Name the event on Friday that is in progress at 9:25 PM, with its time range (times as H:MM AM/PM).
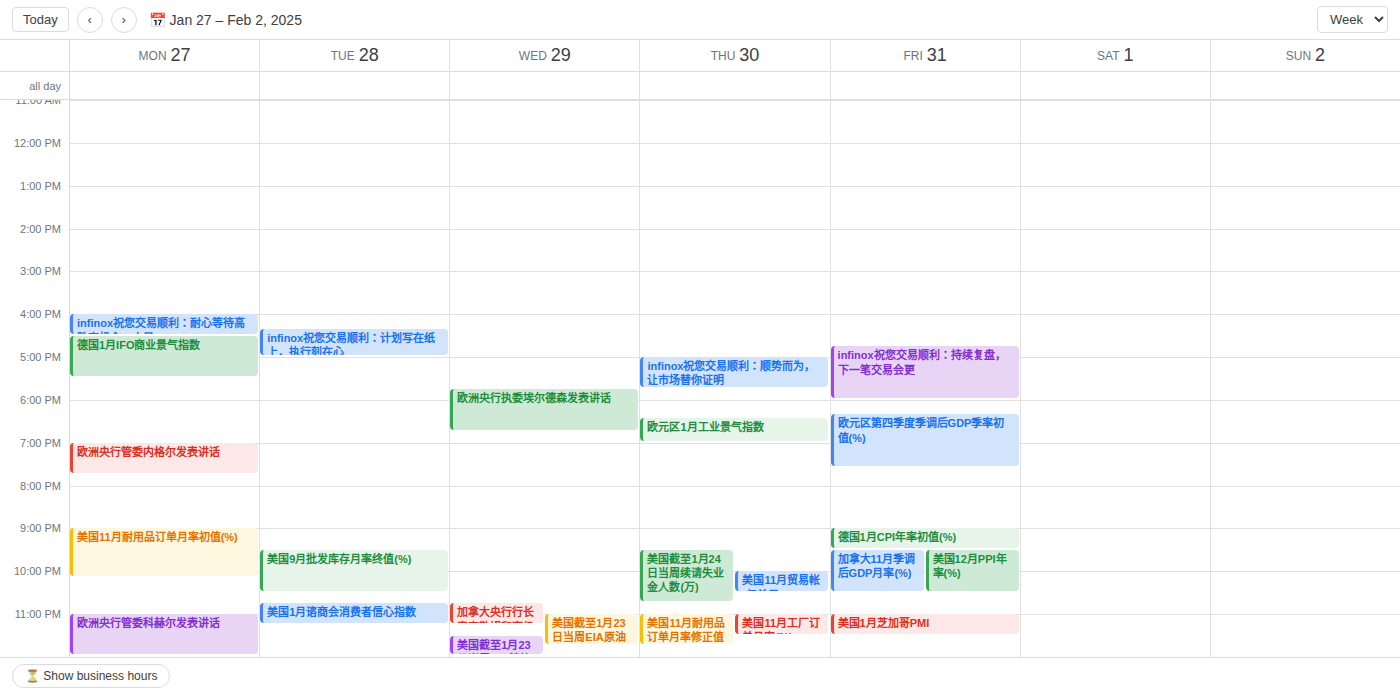
"德国1月CPI年率初值(%)", 9:00 PM to 9:30 PM